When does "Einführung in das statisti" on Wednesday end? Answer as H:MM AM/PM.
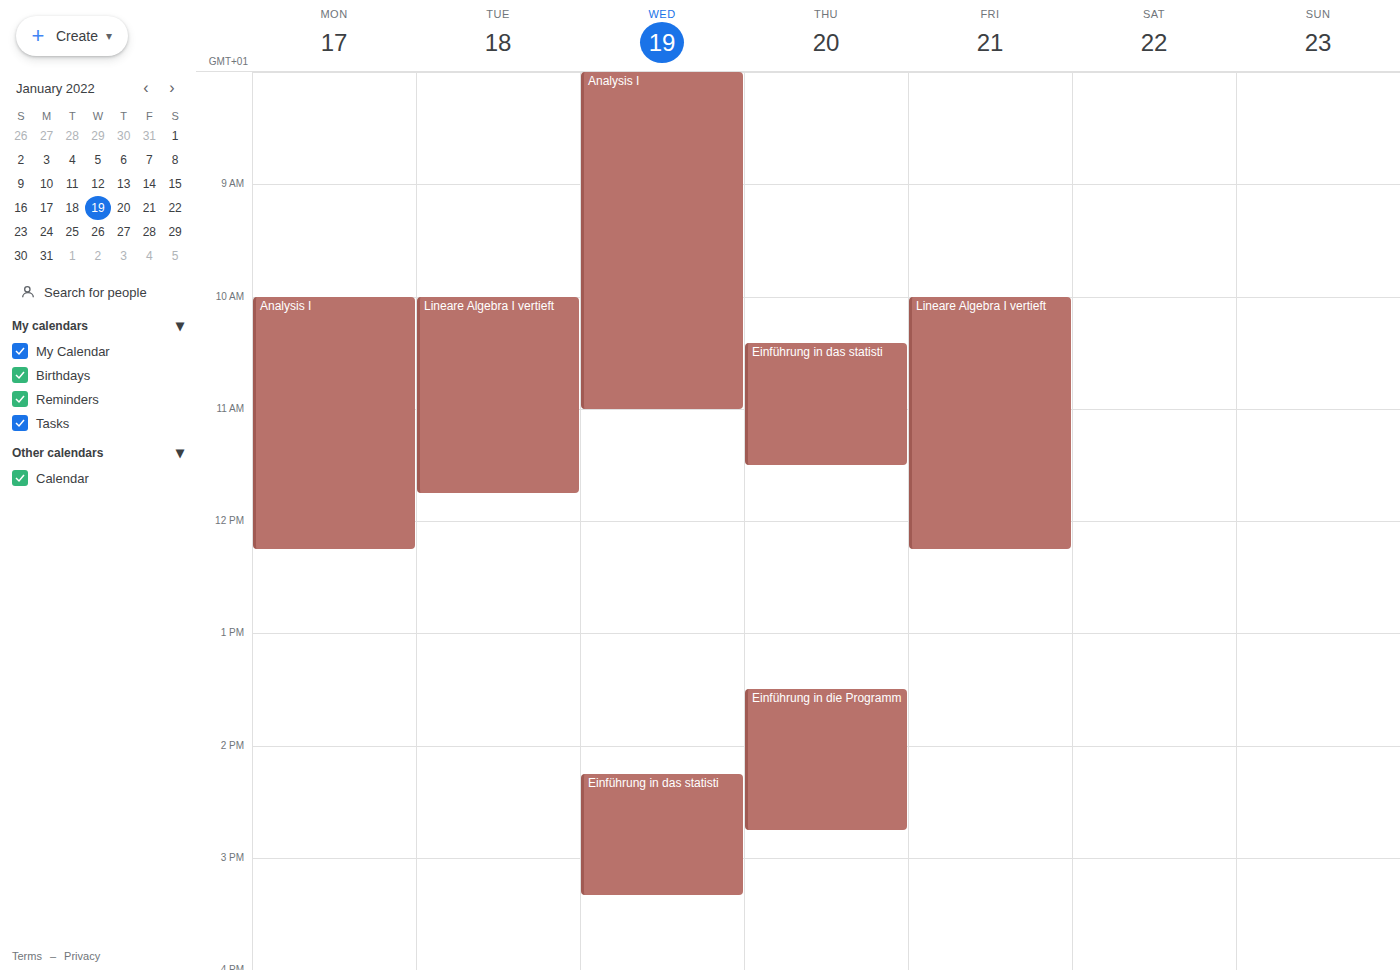
3:20 PM